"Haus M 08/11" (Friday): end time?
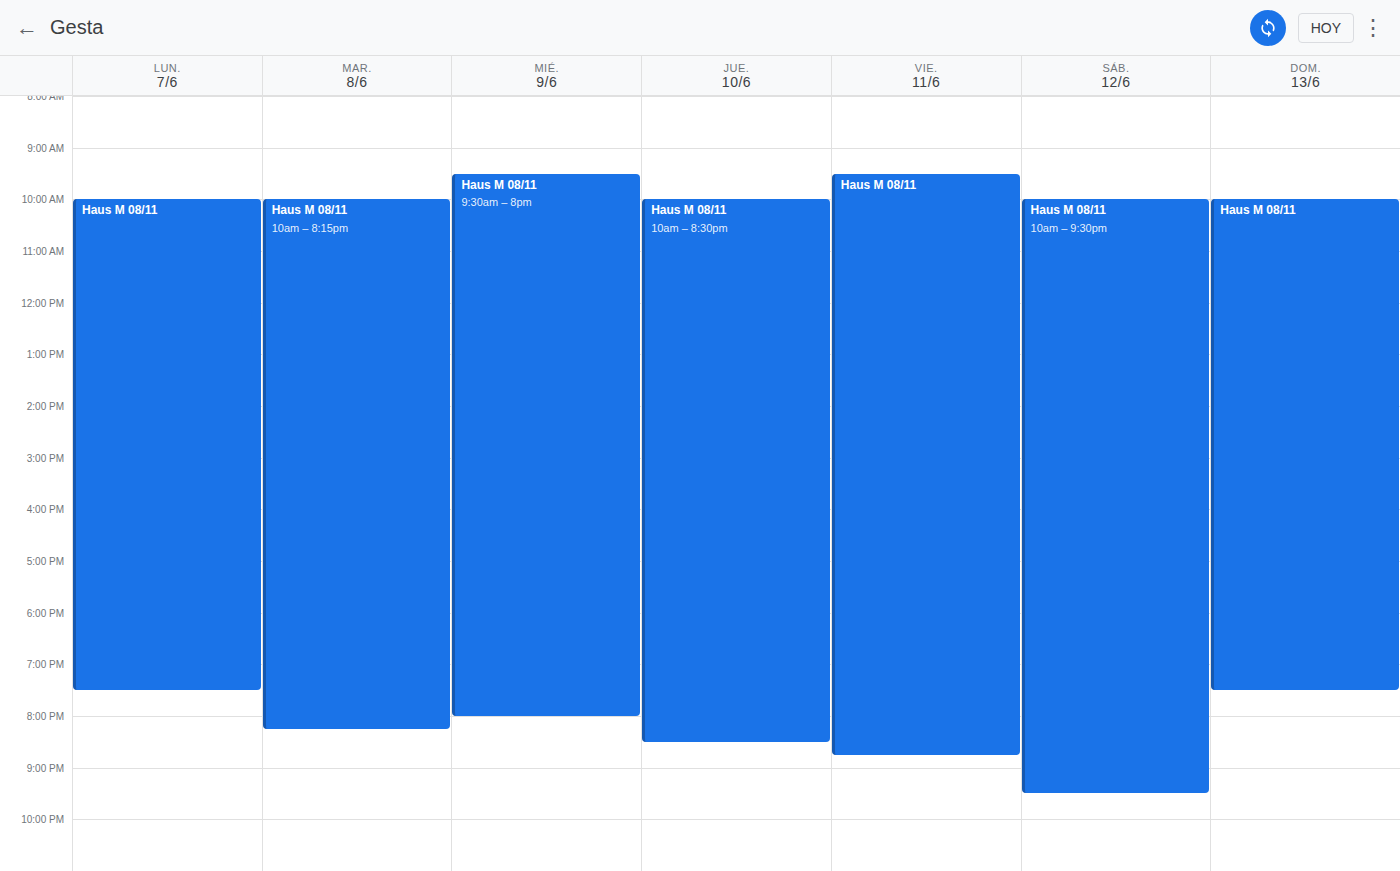
8:45 PM